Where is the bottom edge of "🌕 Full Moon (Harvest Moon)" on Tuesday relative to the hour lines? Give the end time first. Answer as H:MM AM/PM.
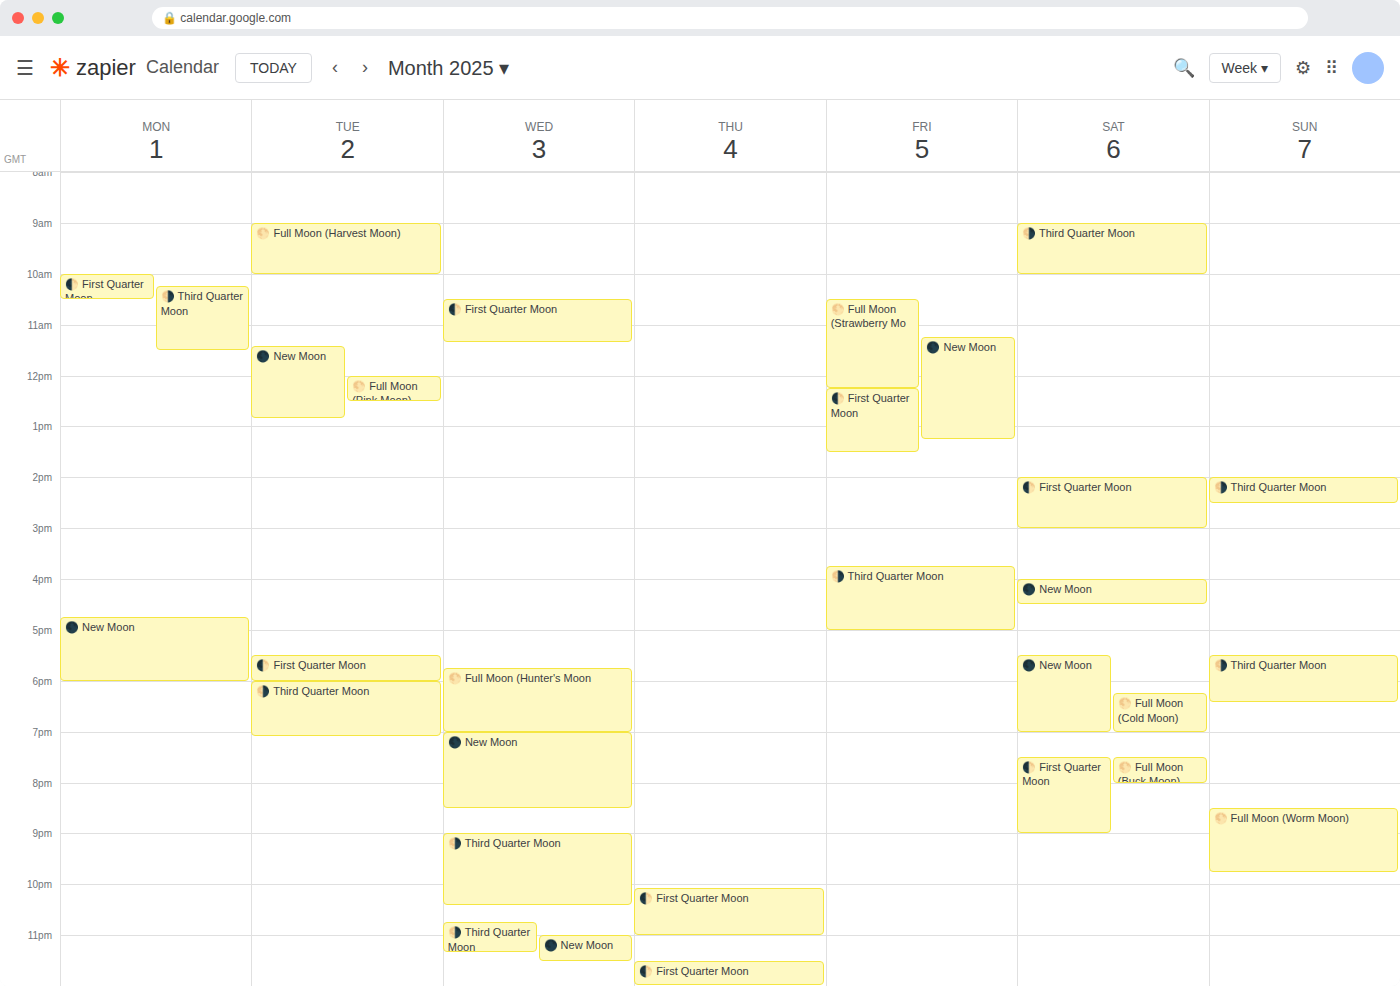
10:00 AM -- exactly on the 10 AM line.